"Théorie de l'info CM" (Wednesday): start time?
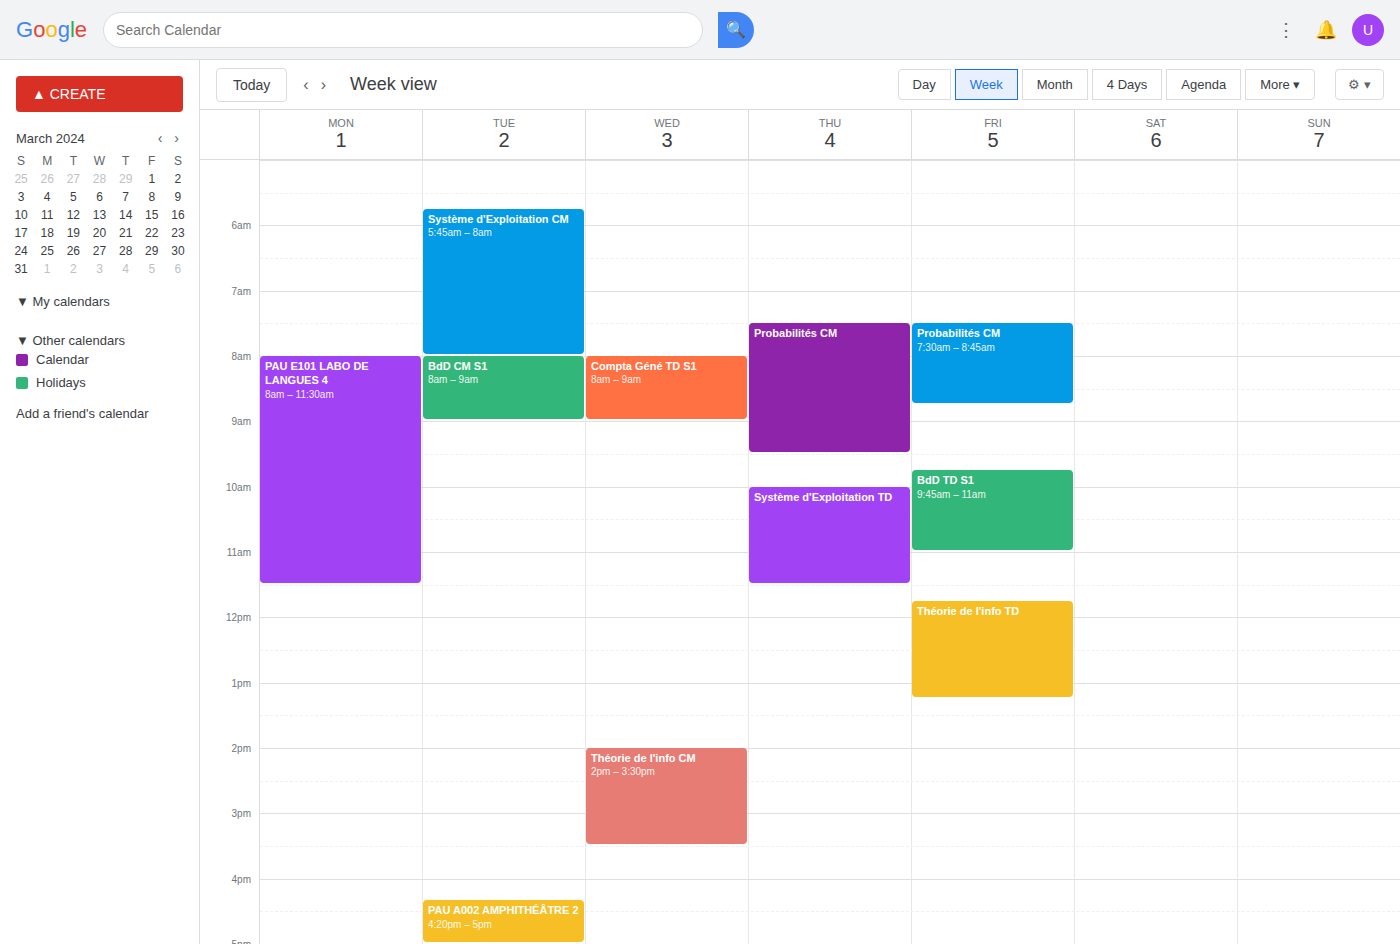
2:00 PM